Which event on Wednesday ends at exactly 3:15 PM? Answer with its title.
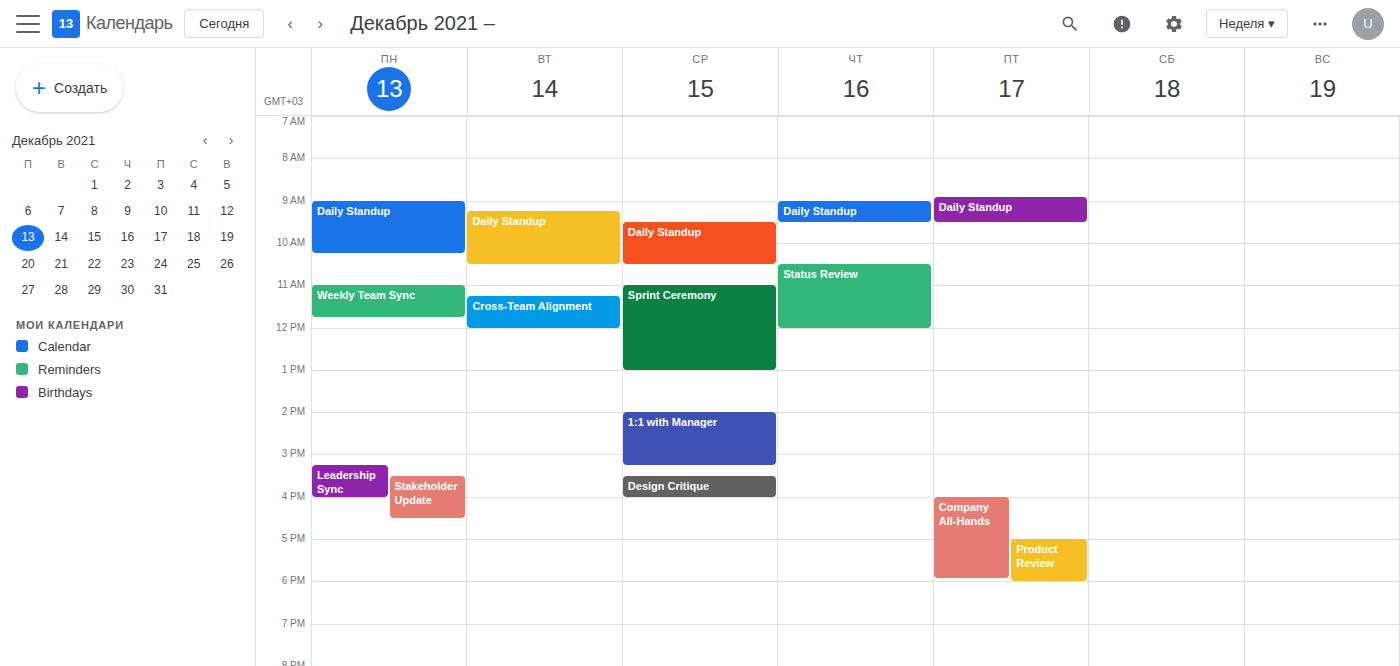
"1:1 with Manager"